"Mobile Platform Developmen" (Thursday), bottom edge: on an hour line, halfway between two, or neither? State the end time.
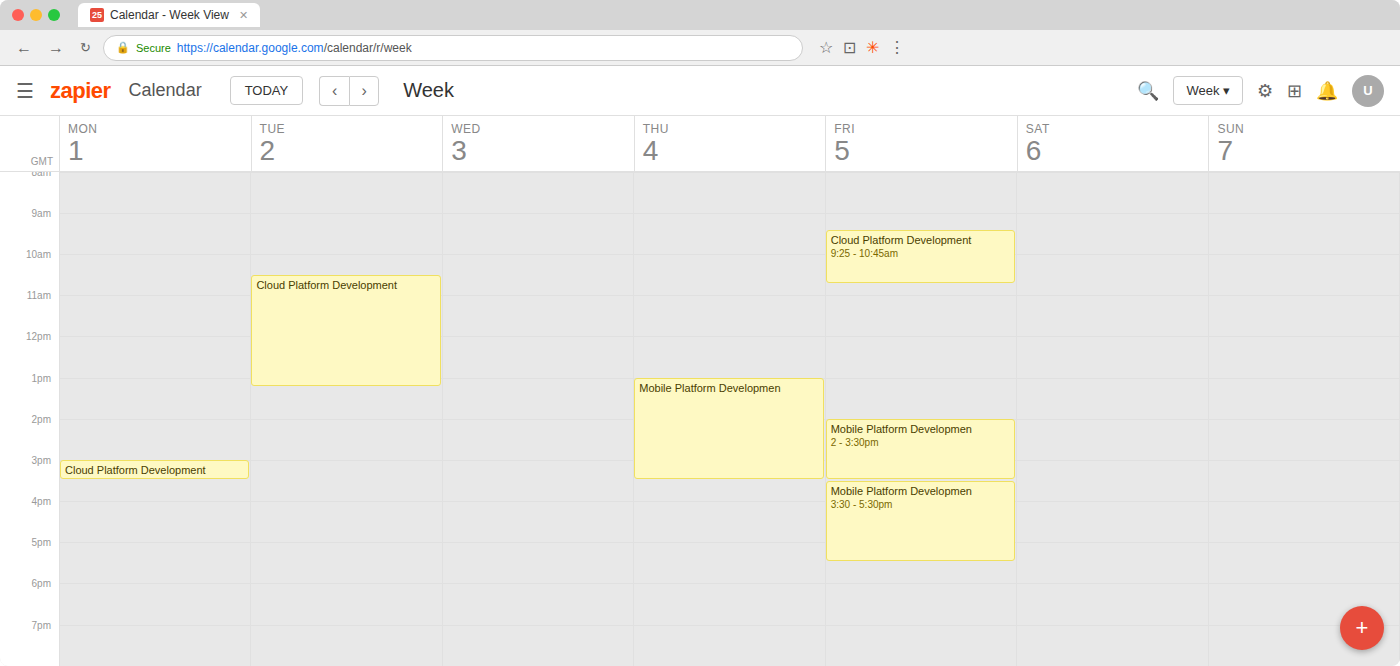
3:30 PM -- halfway between the 3 PM and 4 PM lines.